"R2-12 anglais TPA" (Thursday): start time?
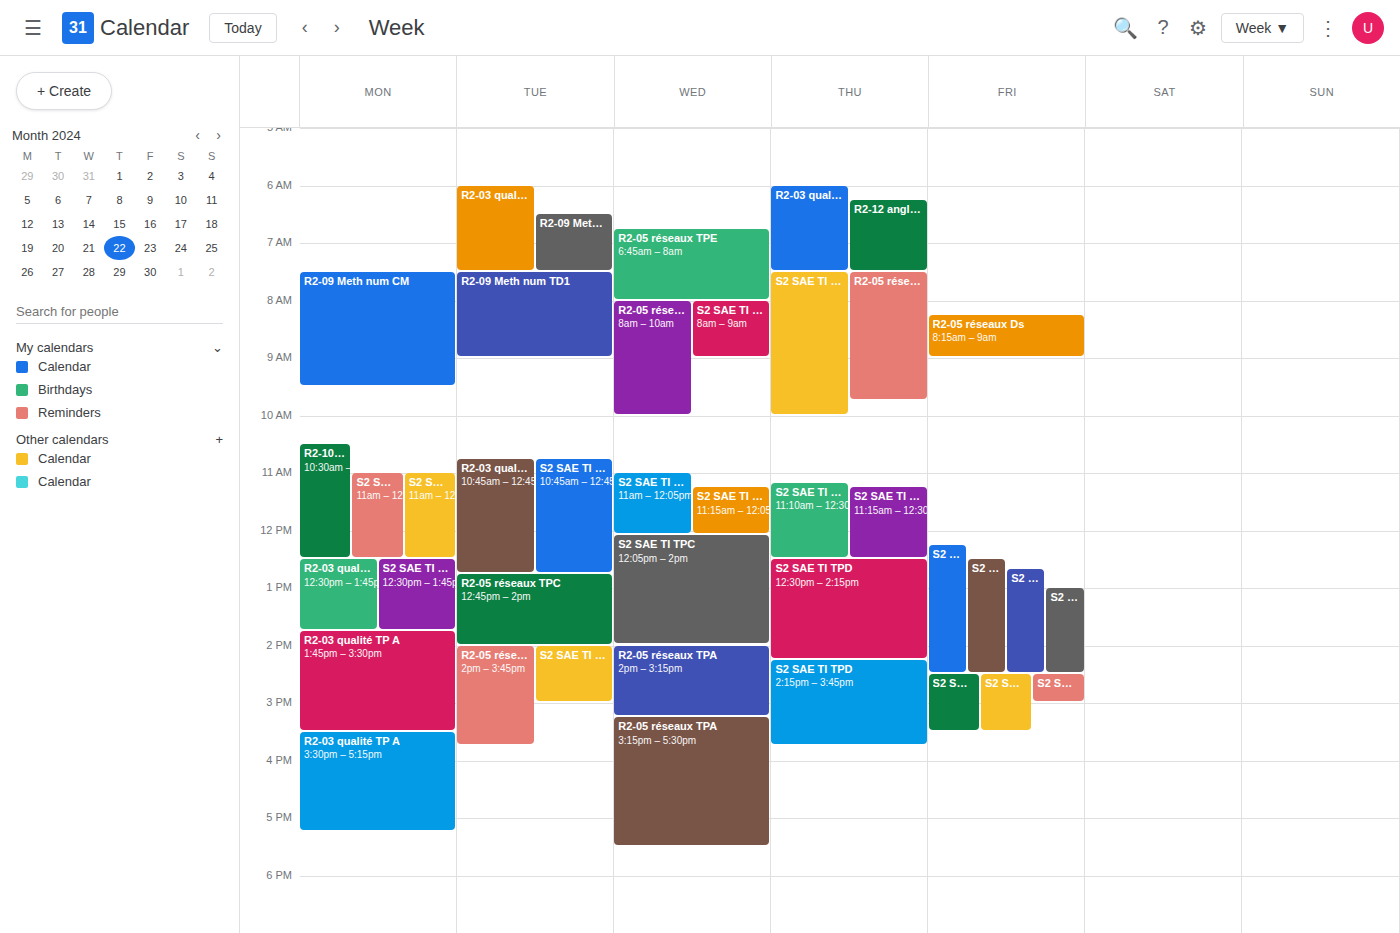
6:15 AM